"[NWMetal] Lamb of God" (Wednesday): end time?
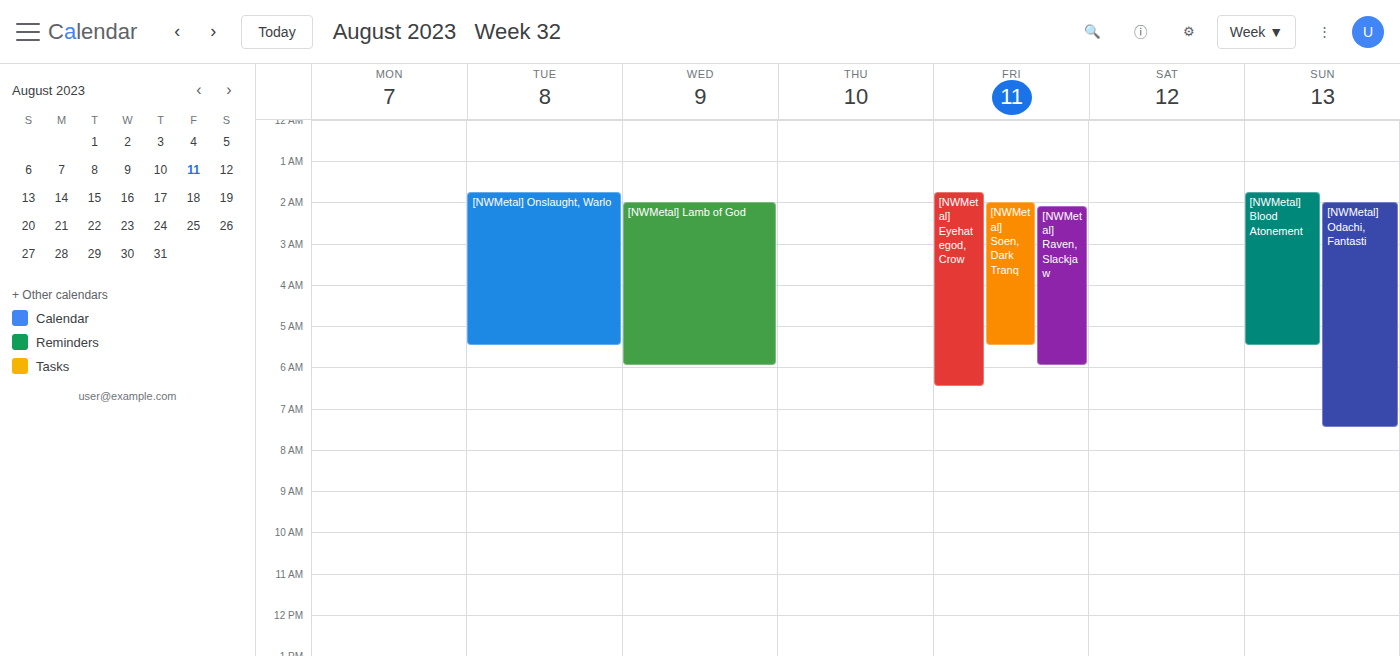
6:00 AM